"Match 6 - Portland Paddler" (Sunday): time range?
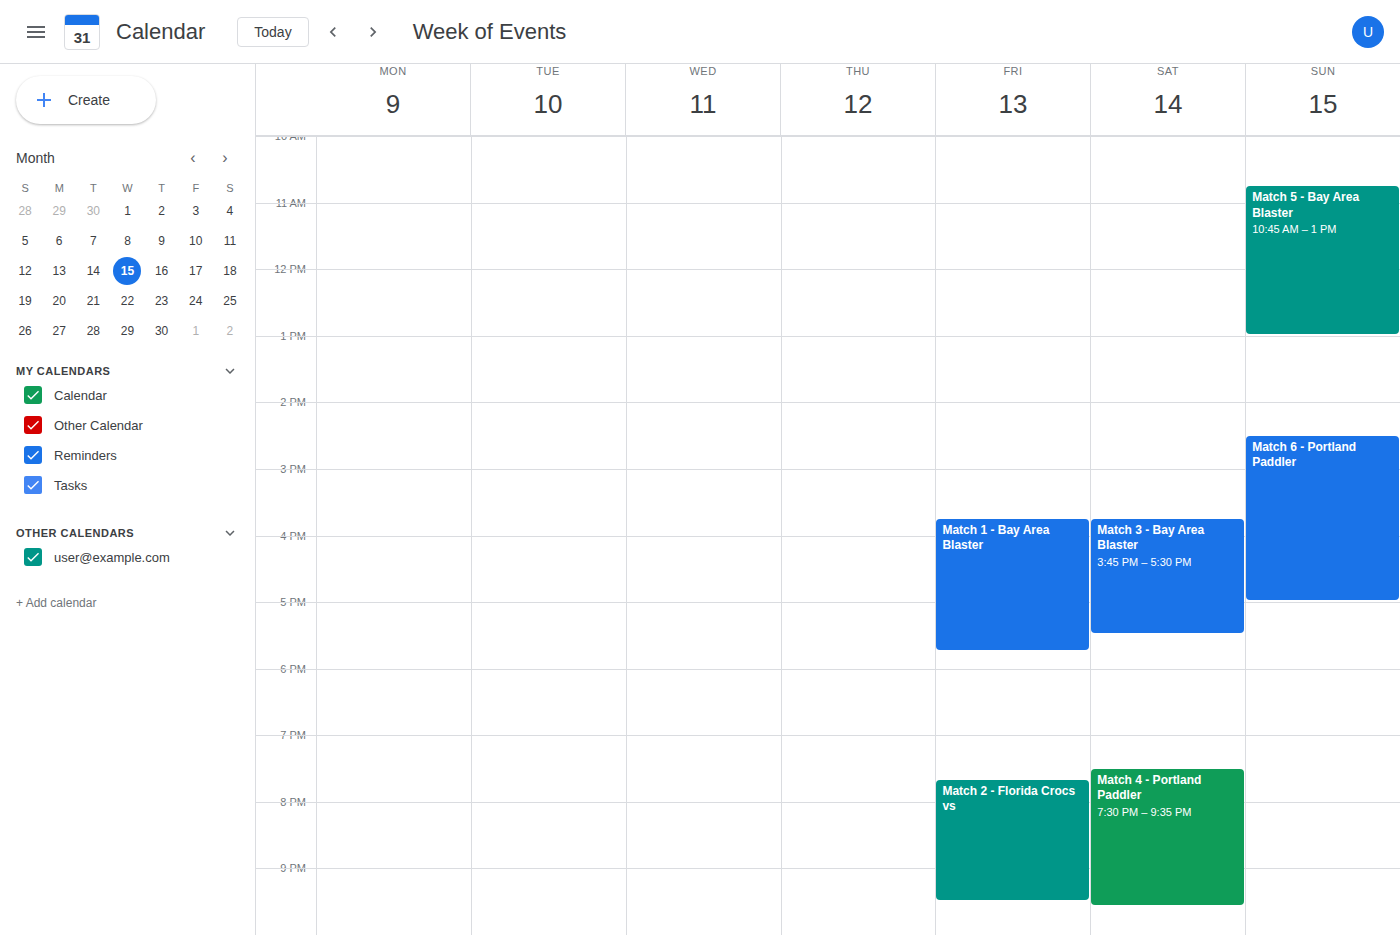
2:30 PM to 5:00 PM